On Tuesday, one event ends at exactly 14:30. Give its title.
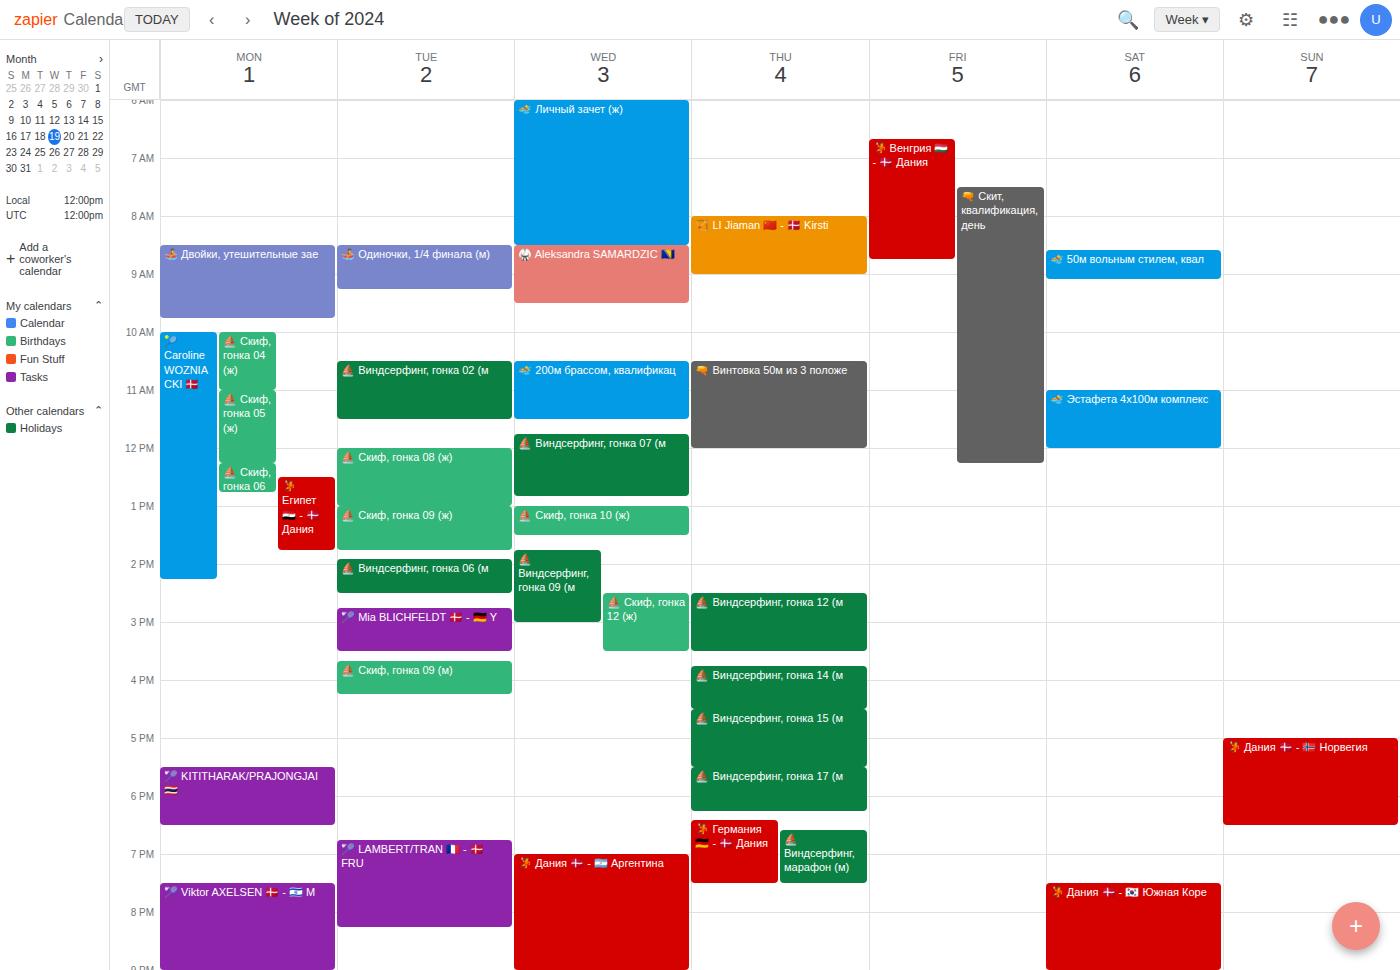
"⛵ Виндсерфинг, гонка 06 (м"